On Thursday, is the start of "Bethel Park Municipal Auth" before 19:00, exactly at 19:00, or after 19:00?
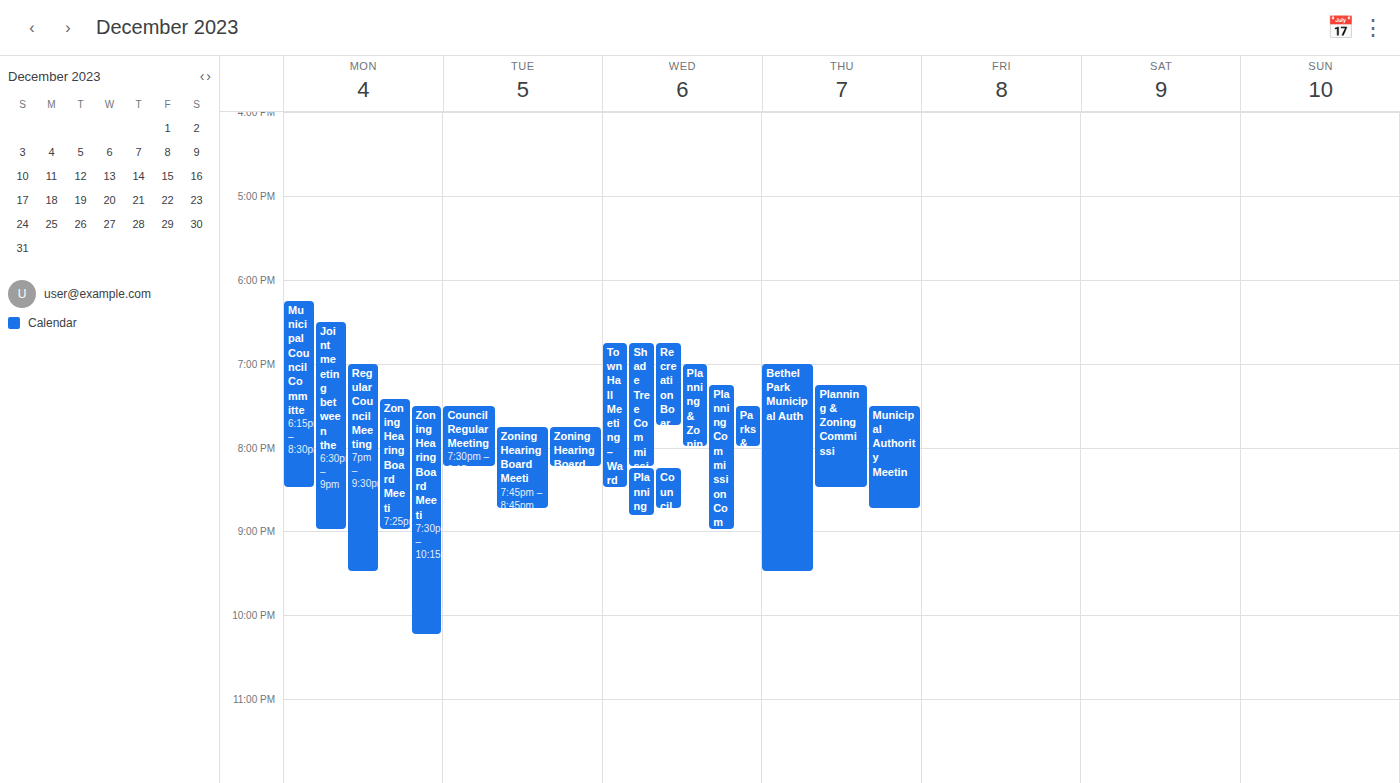
19:00 -- exactly at 19:00, on the 19:00 line.